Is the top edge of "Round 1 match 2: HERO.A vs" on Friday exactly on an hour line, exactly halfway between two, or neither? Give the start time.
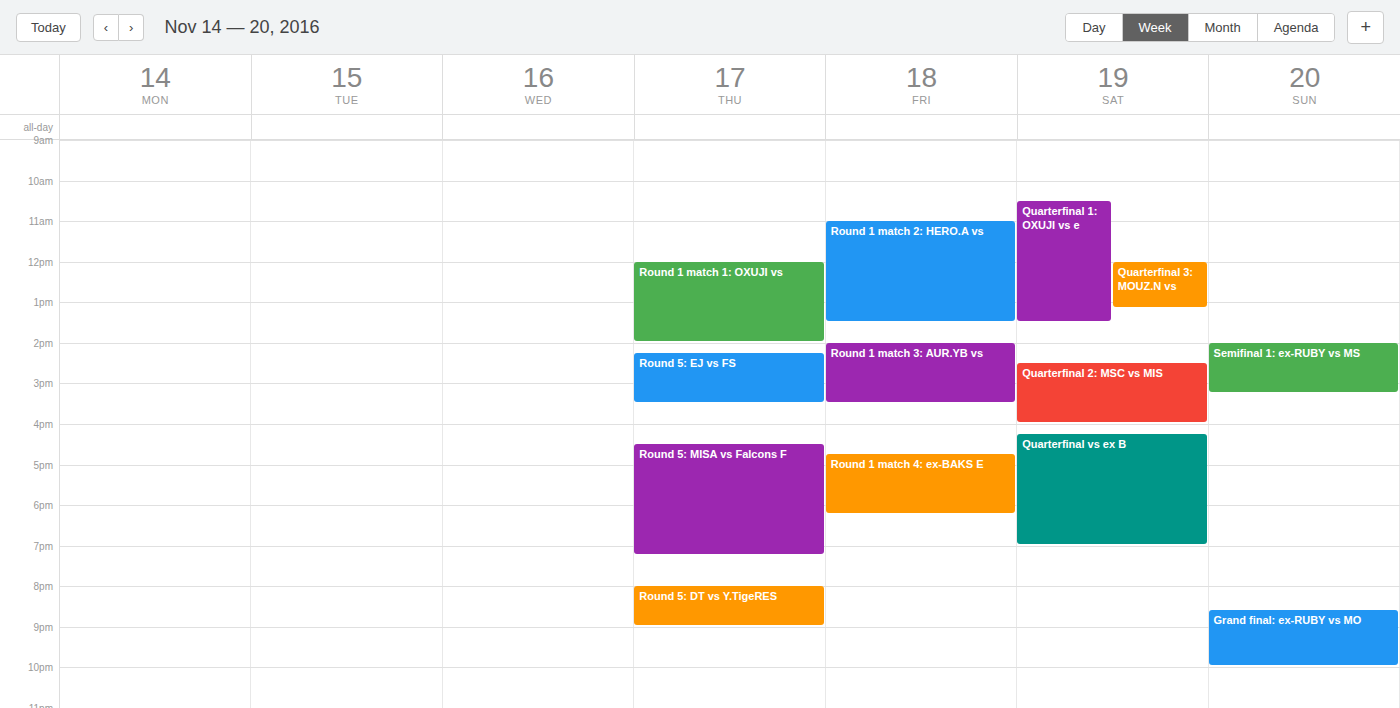
11:00 AM -- exactly on the 11 AM line.